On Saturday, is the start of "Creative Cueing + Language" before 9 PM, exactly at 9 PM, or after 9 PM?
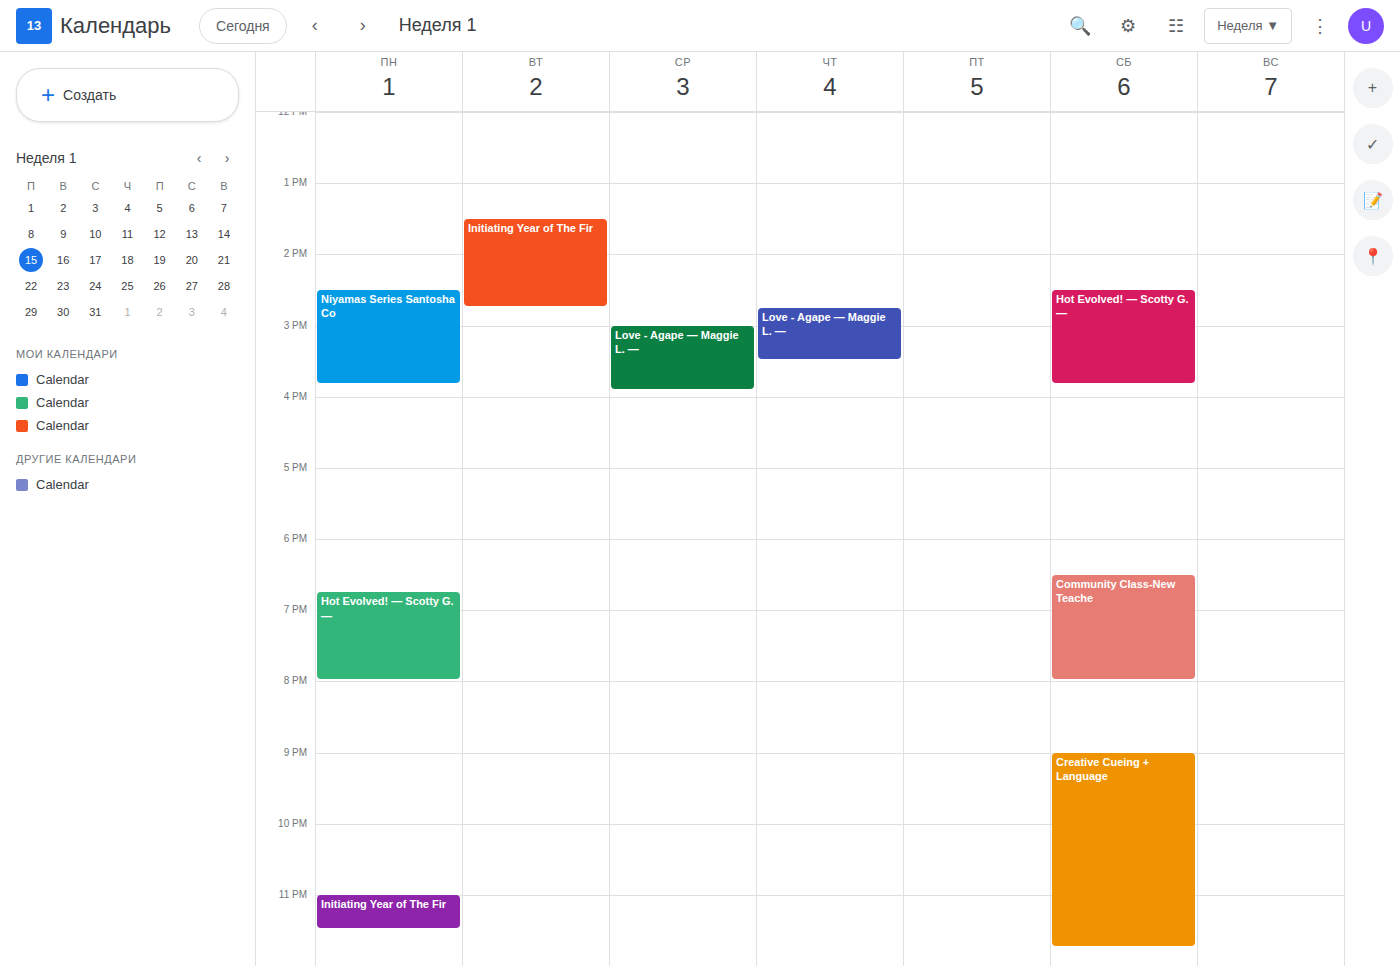
9:00 PM -- exactly at 9 PM, on the 9 PM line.